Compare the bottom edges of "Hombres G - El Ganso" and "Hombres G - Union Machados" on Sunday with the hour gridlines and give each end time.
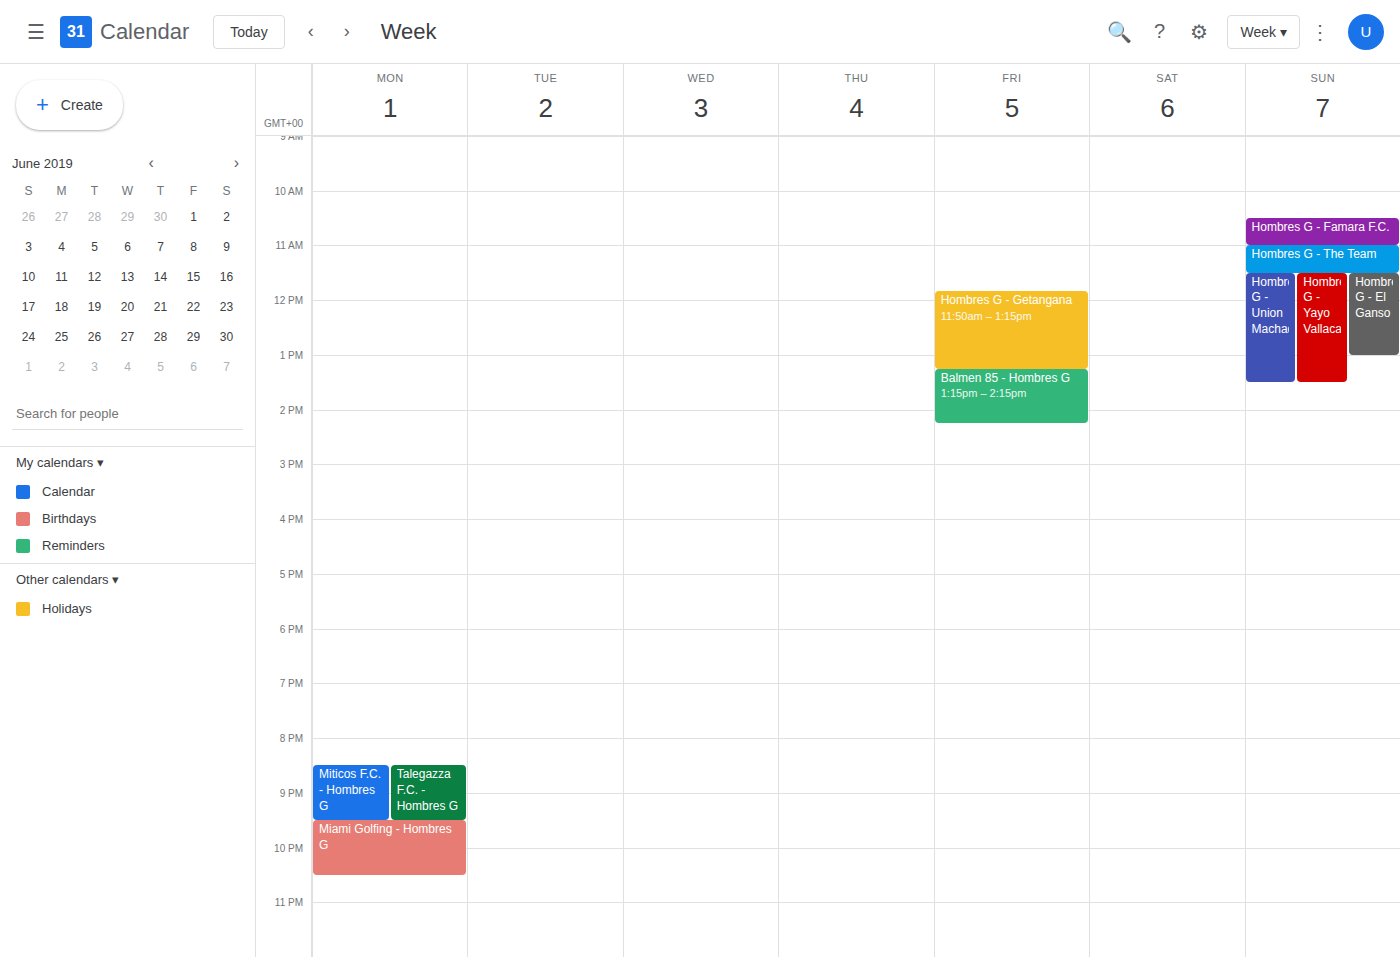
"Hombres G - El Ganso": 1:00 PM, exactly on the 1 PM line. "Hombres G - Union Machados": 1:30 PM, halfway between the 1 PM and 2 PM lines.